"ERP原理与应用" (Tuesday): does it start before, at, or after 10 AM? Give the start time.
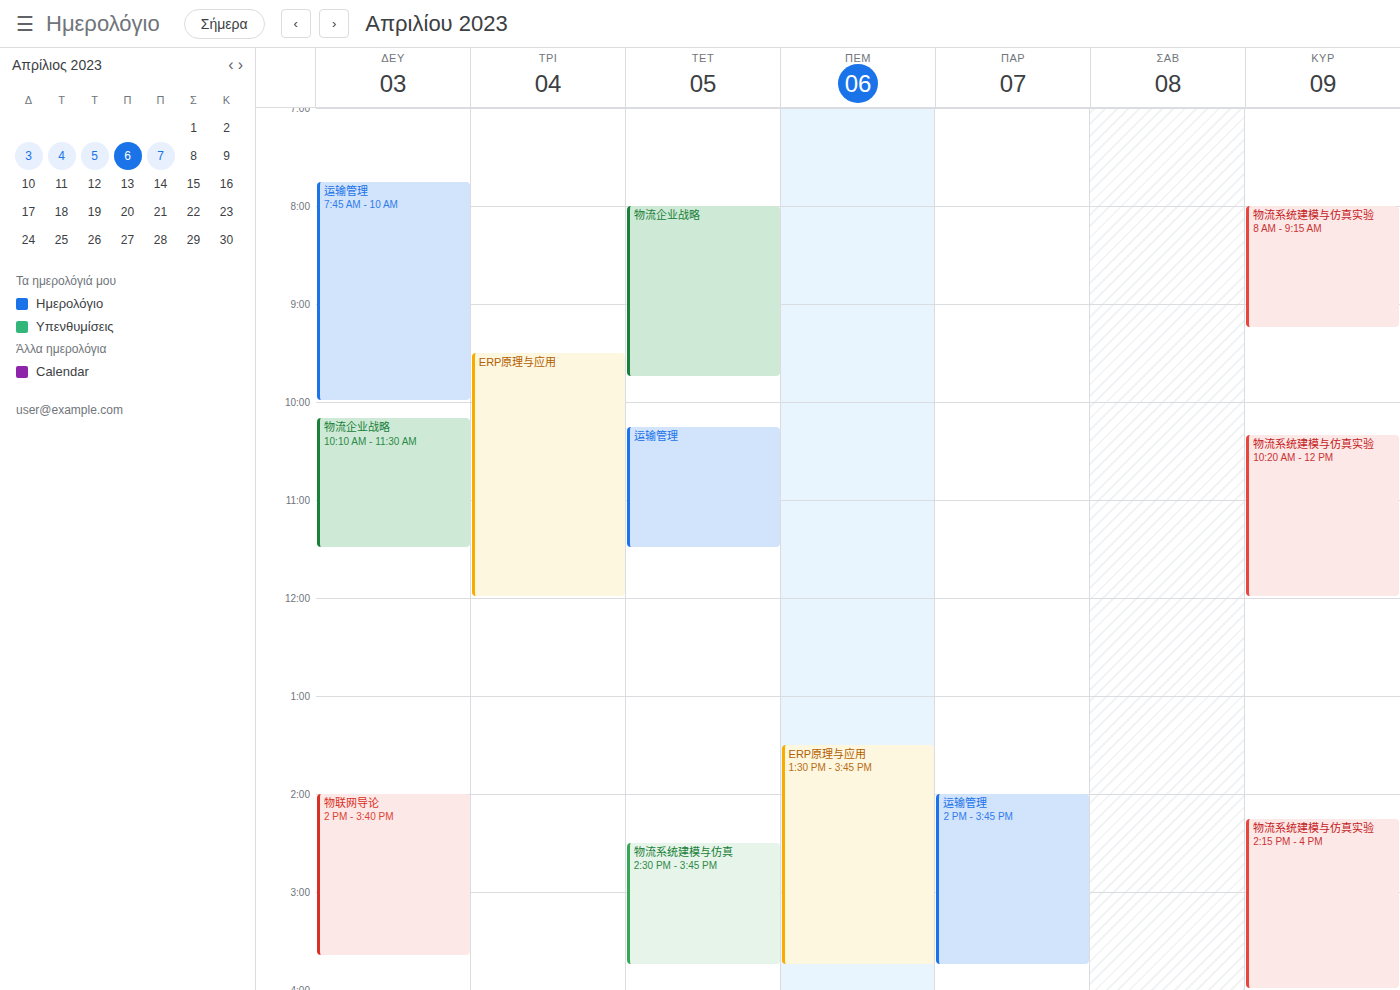
9:30 AM -- before 10 AM, 30 minutes above the 10 AM line.